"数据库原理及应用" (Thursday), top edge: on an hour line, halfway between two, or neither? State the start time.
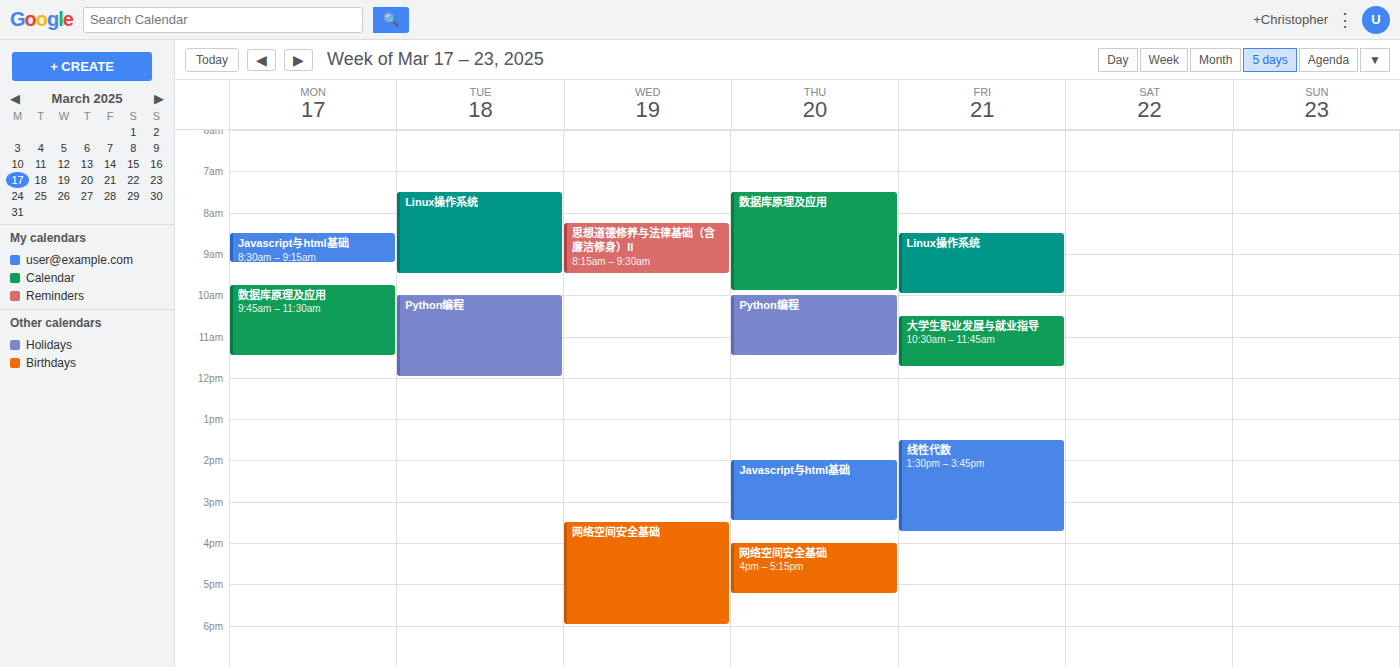
7:30 AM -- halfway between the 7 AM and 8 AM lines.